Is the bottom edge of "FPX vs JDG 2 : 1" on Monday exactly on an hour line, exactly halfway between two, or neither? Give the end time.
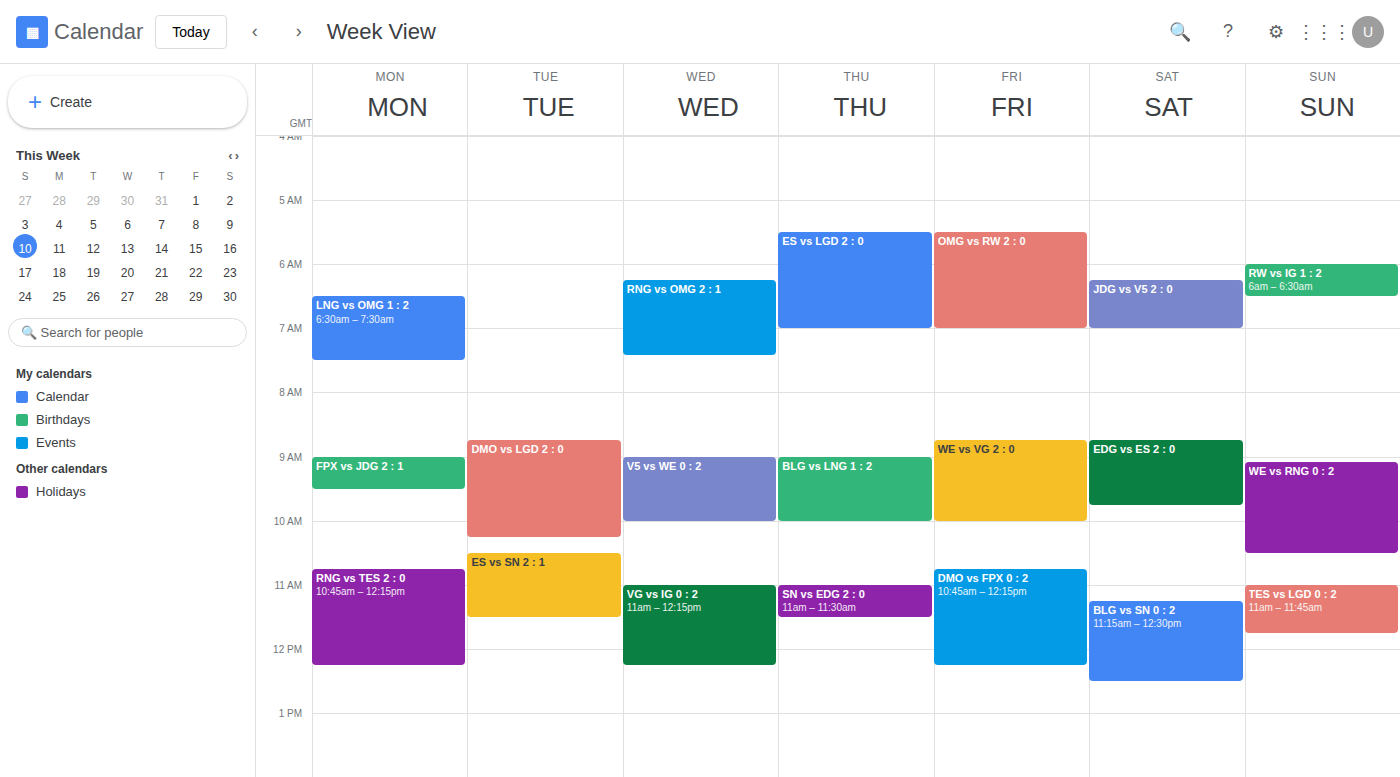
09:30 -- halfway between the 09:00 and 10:00 lines.